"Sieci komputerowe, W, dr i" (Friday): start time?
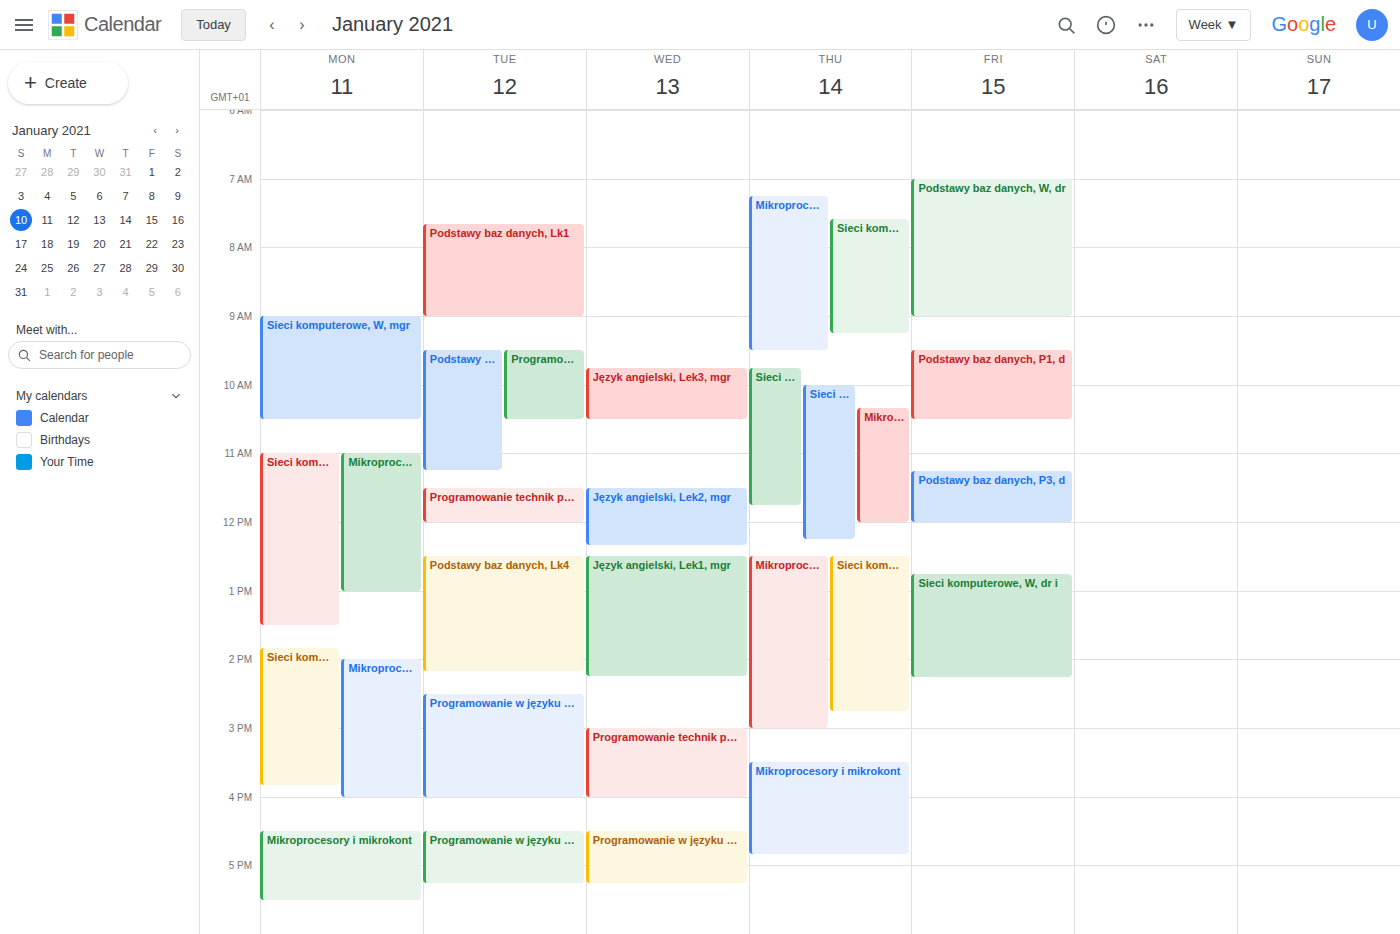
12:45 PM